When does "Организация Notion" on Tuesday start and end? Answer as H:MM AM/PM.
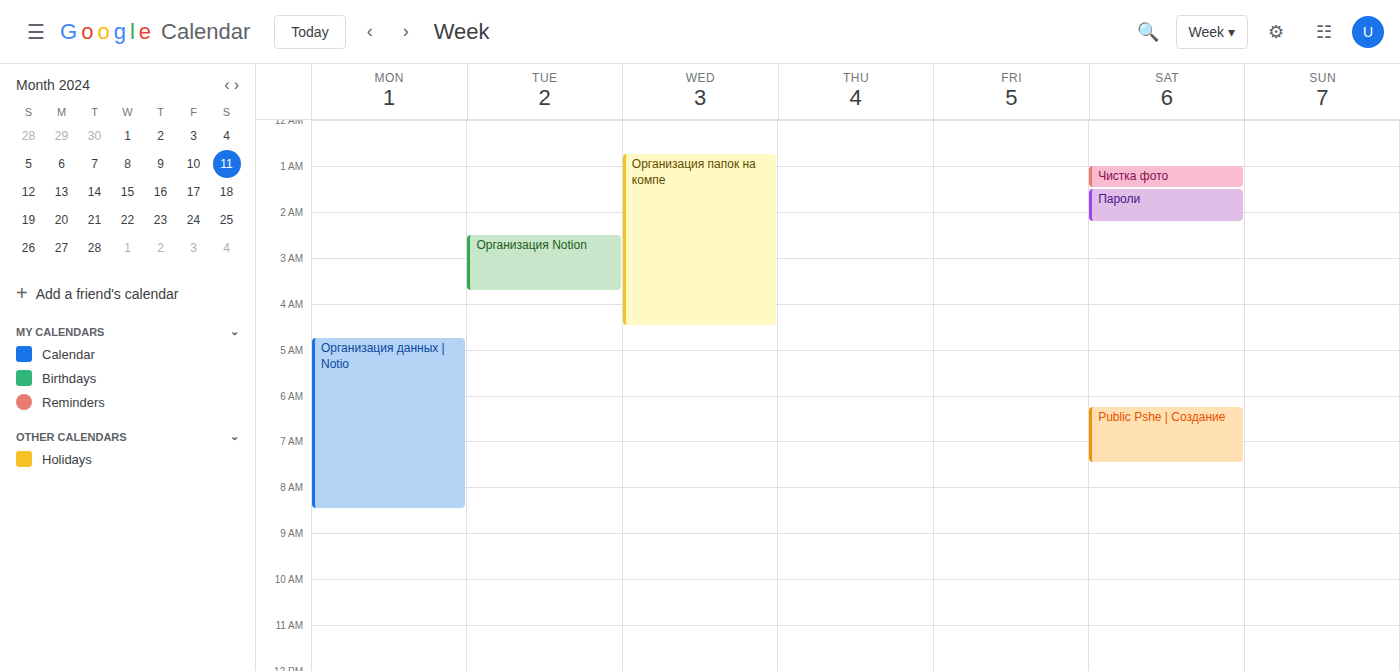
2:30 AM to 3:45 AM